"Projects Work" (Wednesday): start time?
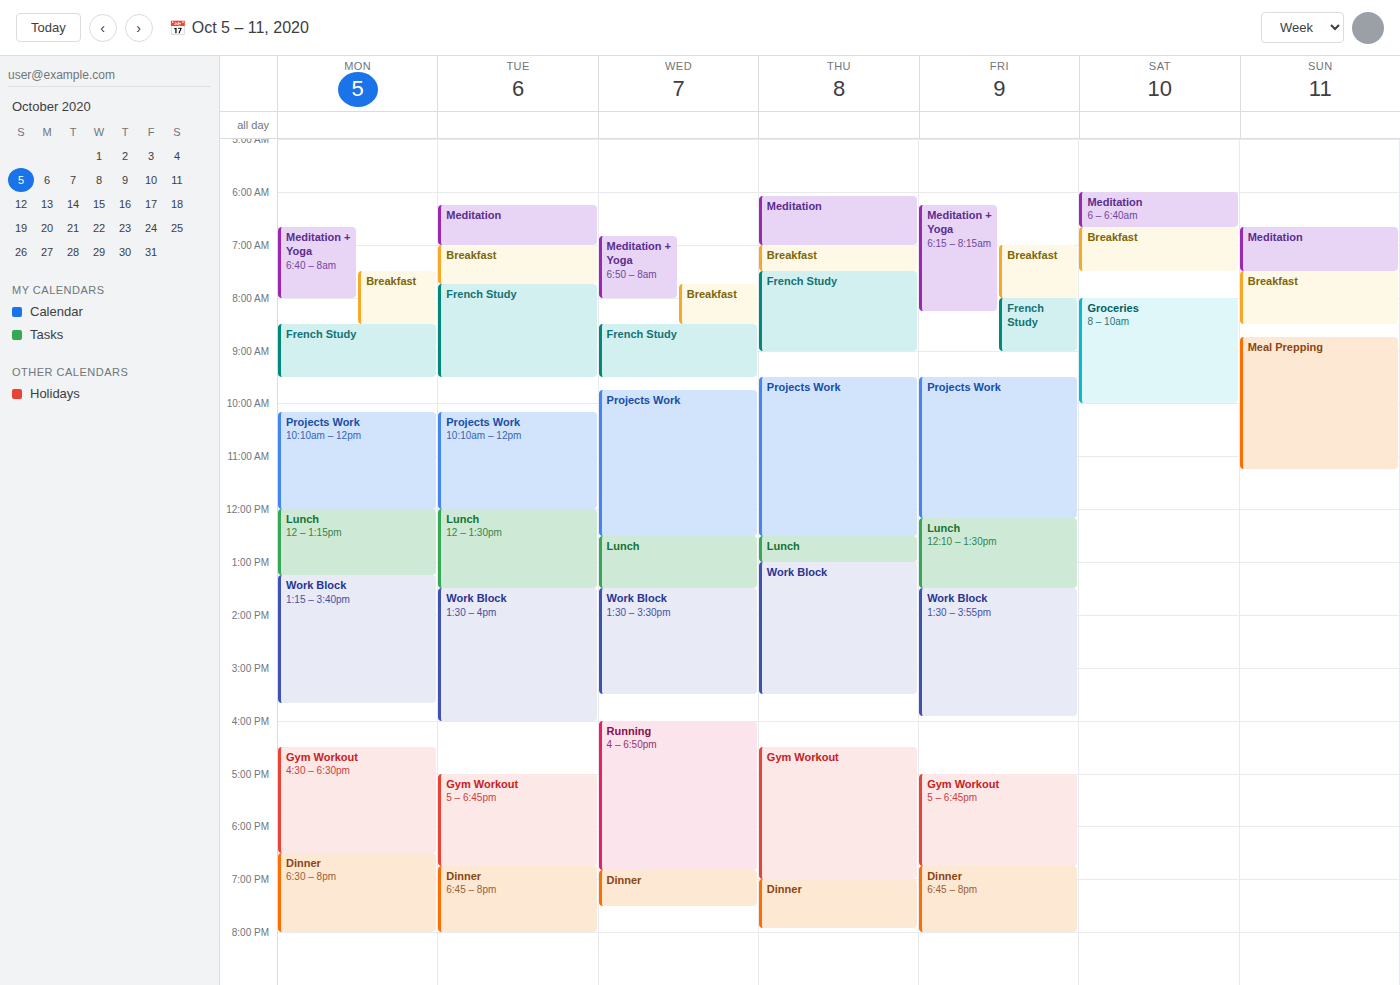
9:45 AM